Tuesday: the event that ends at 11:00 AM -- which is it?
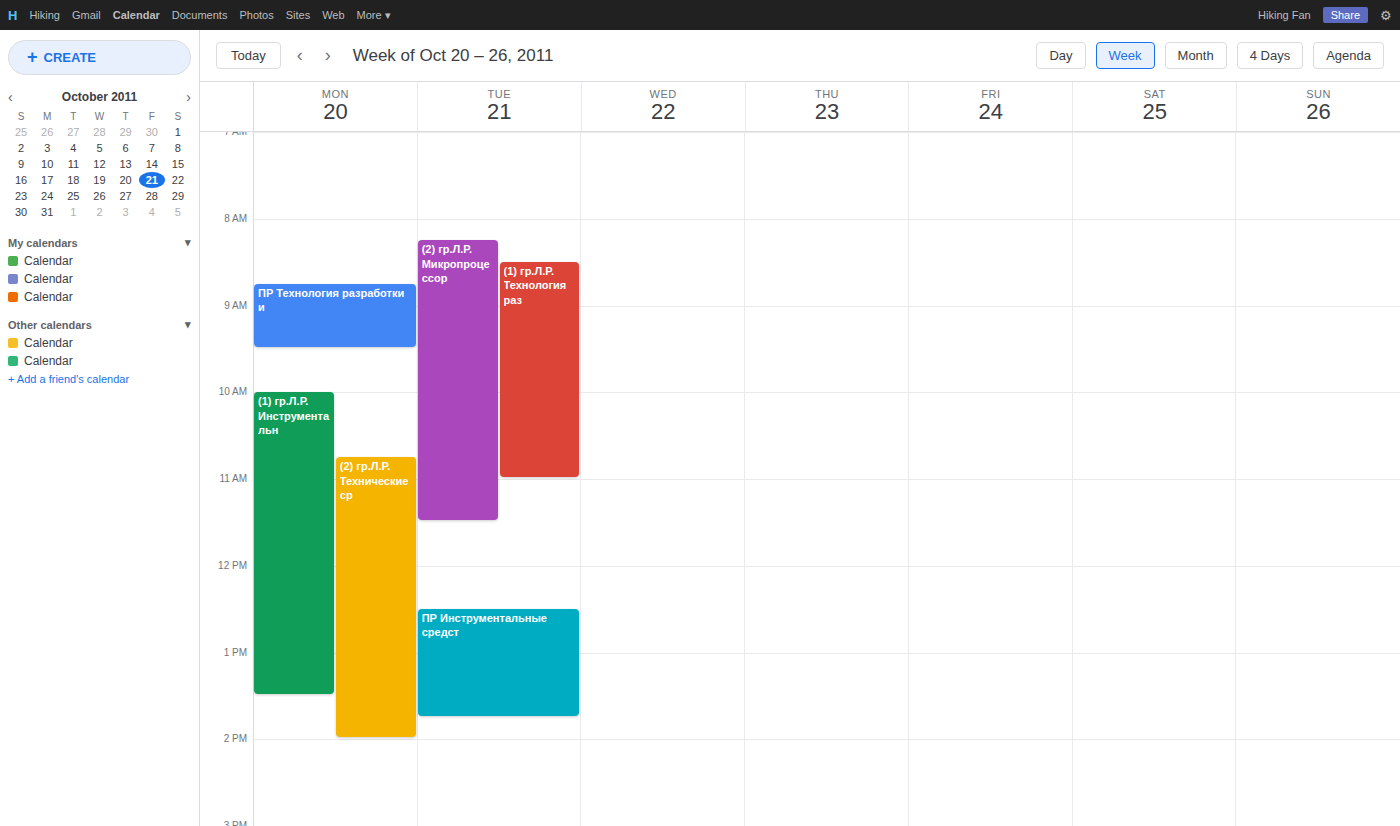
"(1) гр.Л.Р. Технология раз"